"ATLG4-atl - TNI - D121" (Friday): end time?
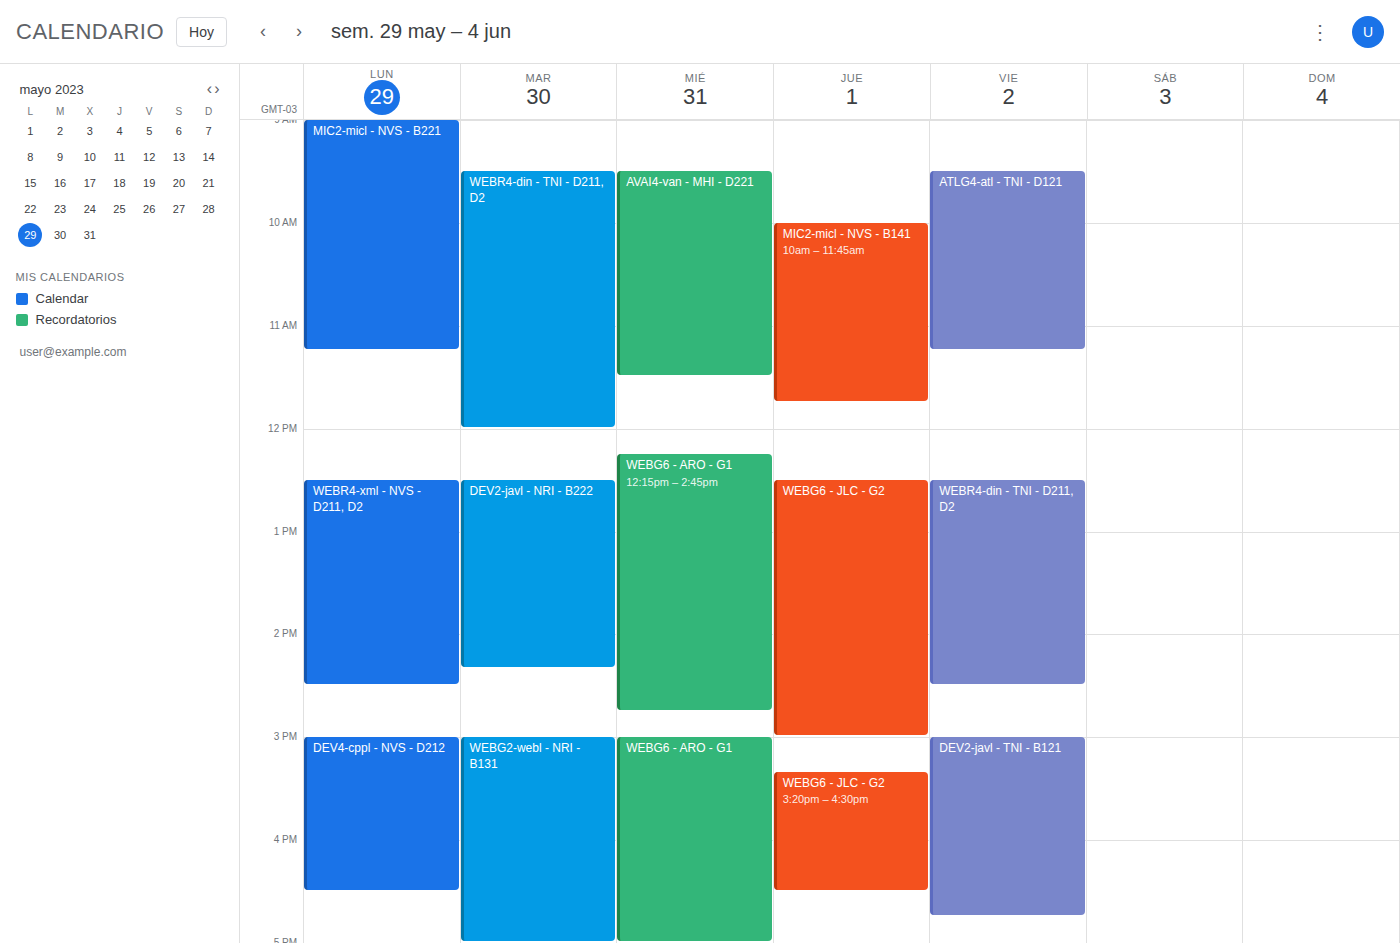
11:15 AM